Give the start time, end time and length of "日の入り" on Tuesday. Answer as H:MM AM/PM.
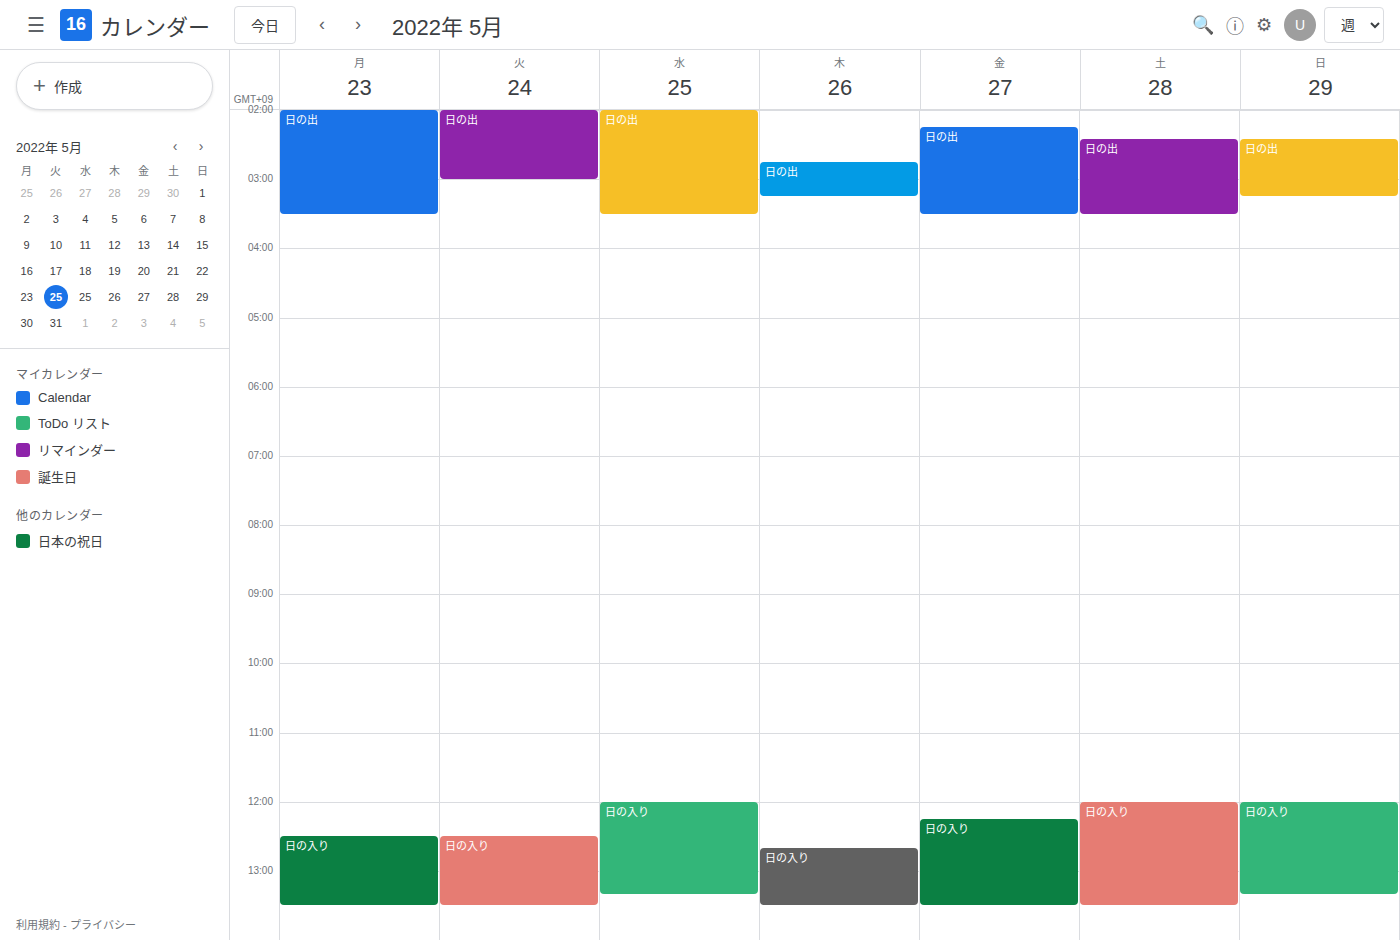
12:30 PM to 1:30 PM, 1 hour